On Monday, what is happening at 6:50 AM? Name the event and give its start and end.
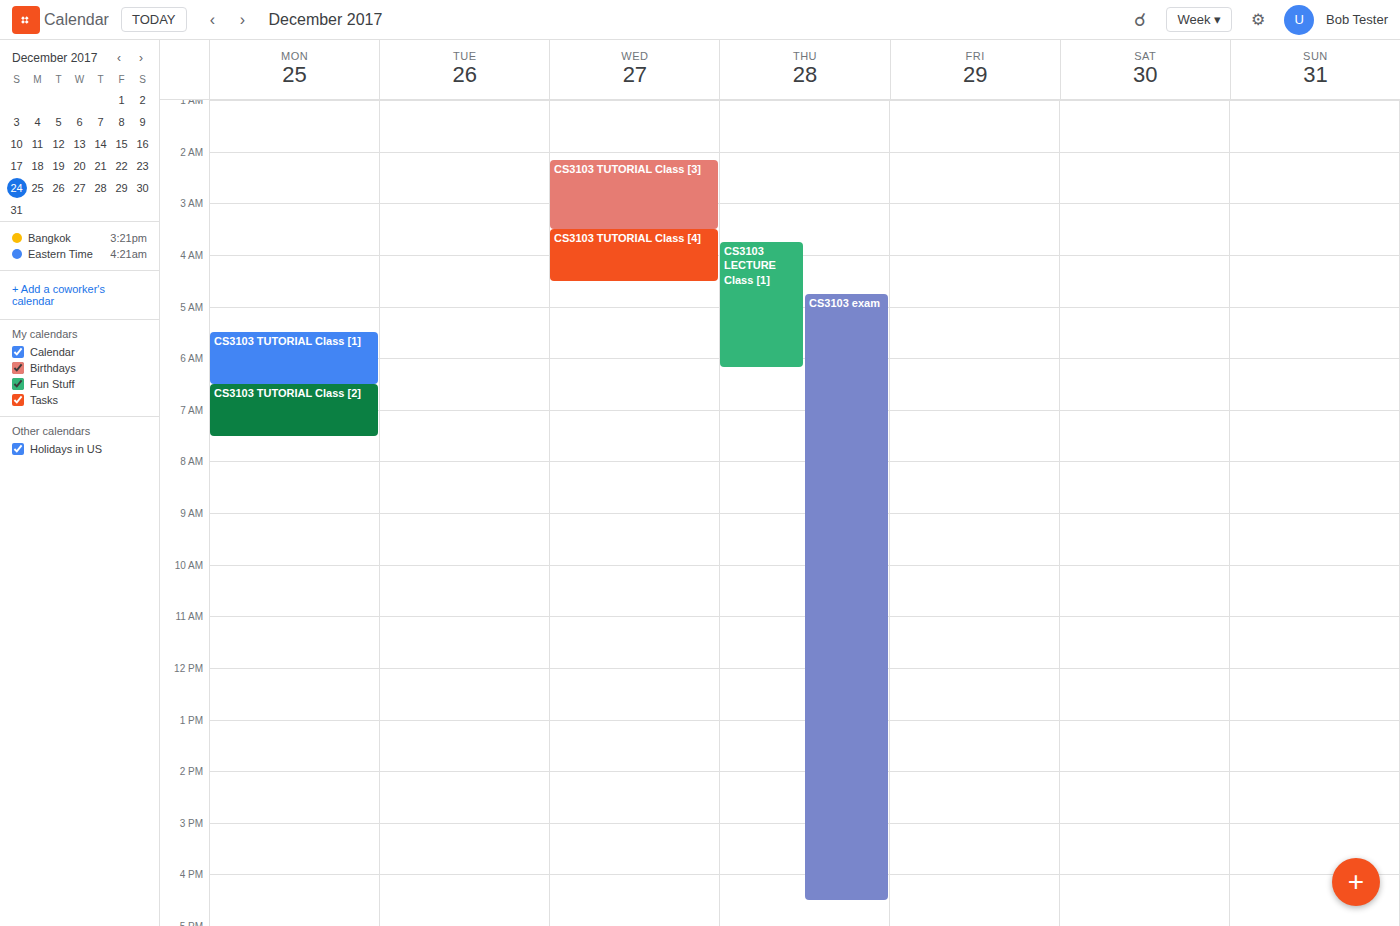
"CS3103 TUTORIAL Class [2]", 6:30 AM to 7:30 AM